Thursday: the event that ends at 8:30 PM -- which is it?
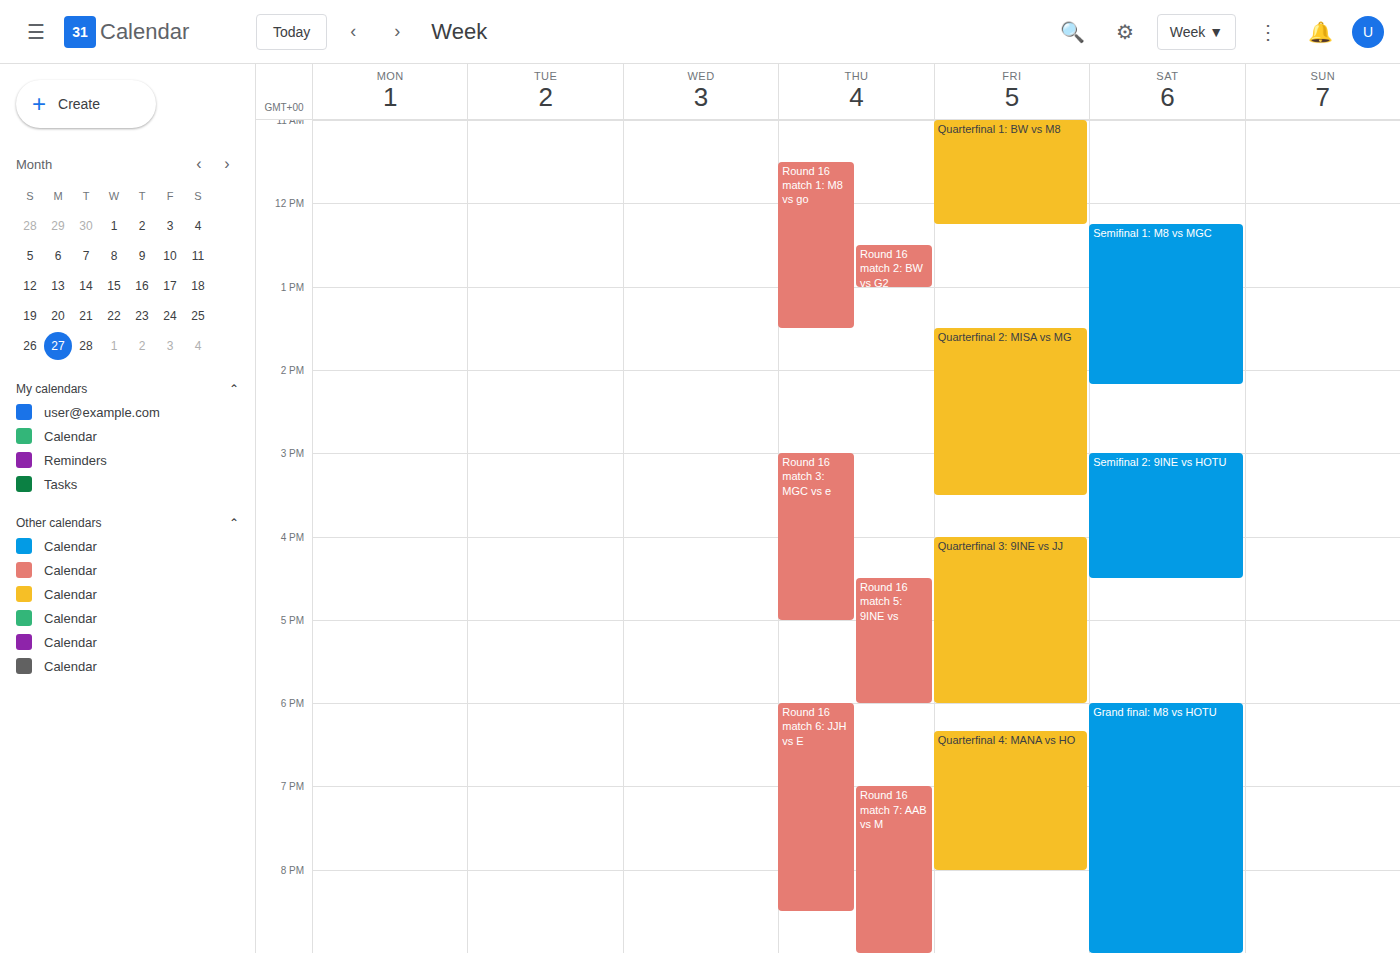
"Round 16 match 6: JJH vs E"